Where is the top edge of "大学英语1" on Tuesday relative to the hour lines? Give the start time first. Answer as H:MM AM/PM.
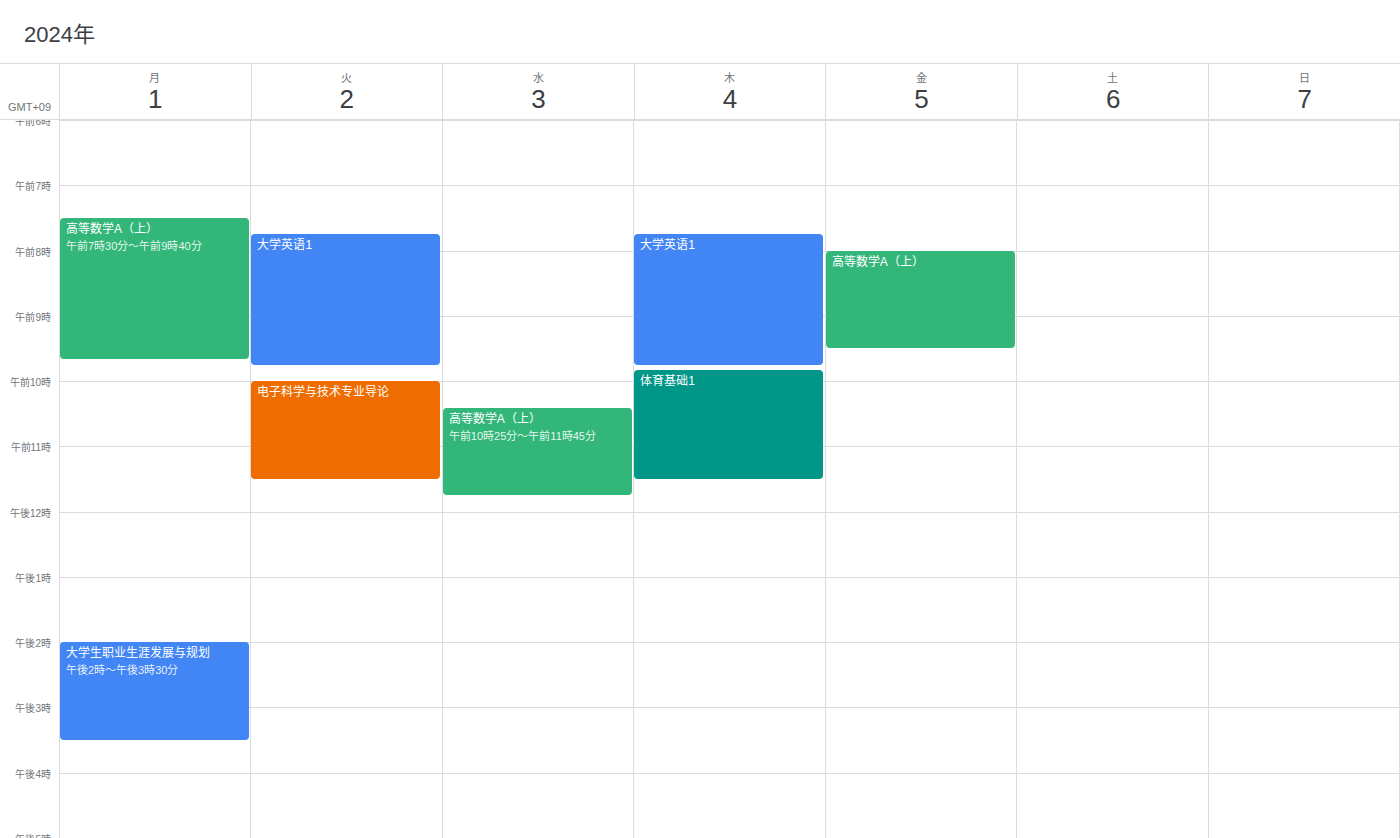
7:45 AM -- neither: three quarters of the way from the 7 AM line to the 8 AM line.